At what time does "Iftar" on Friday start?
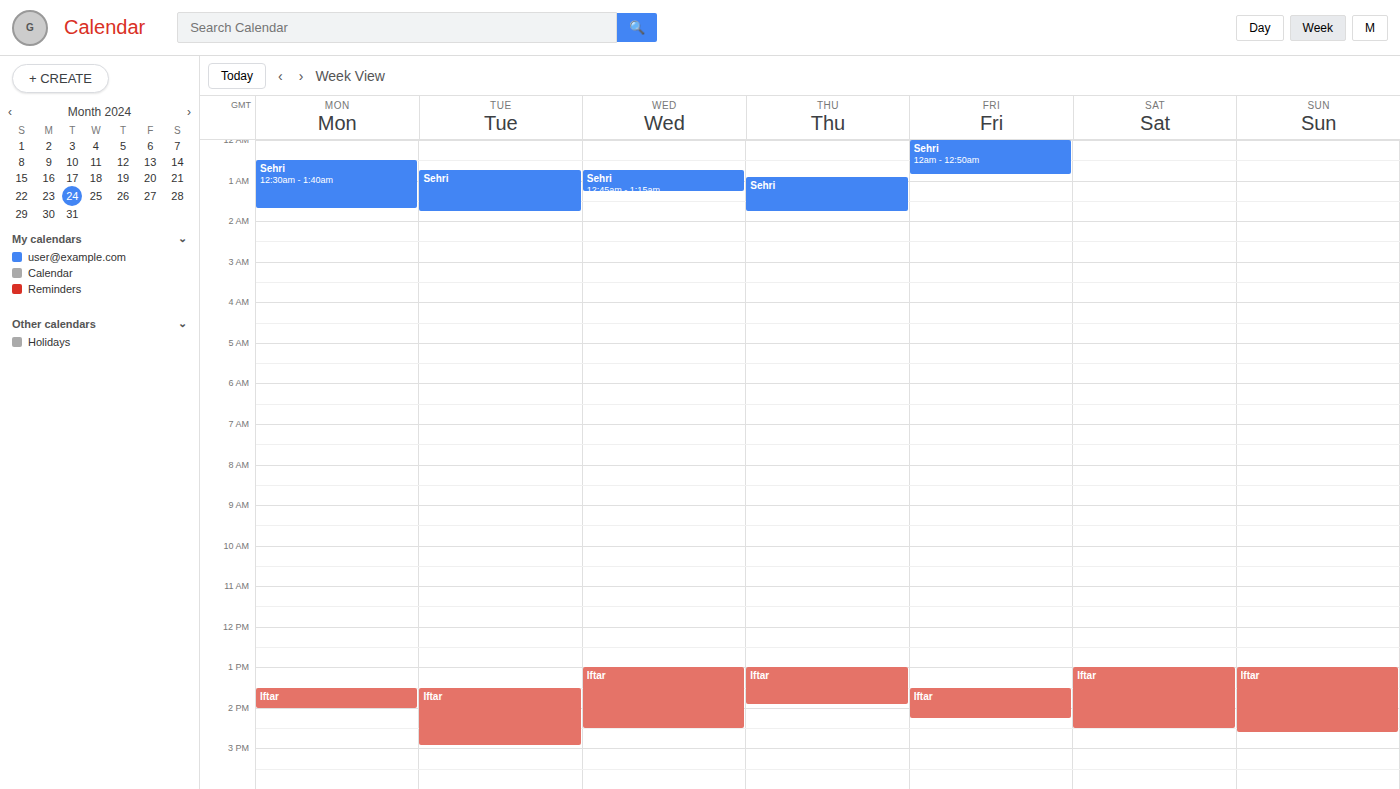
13:30